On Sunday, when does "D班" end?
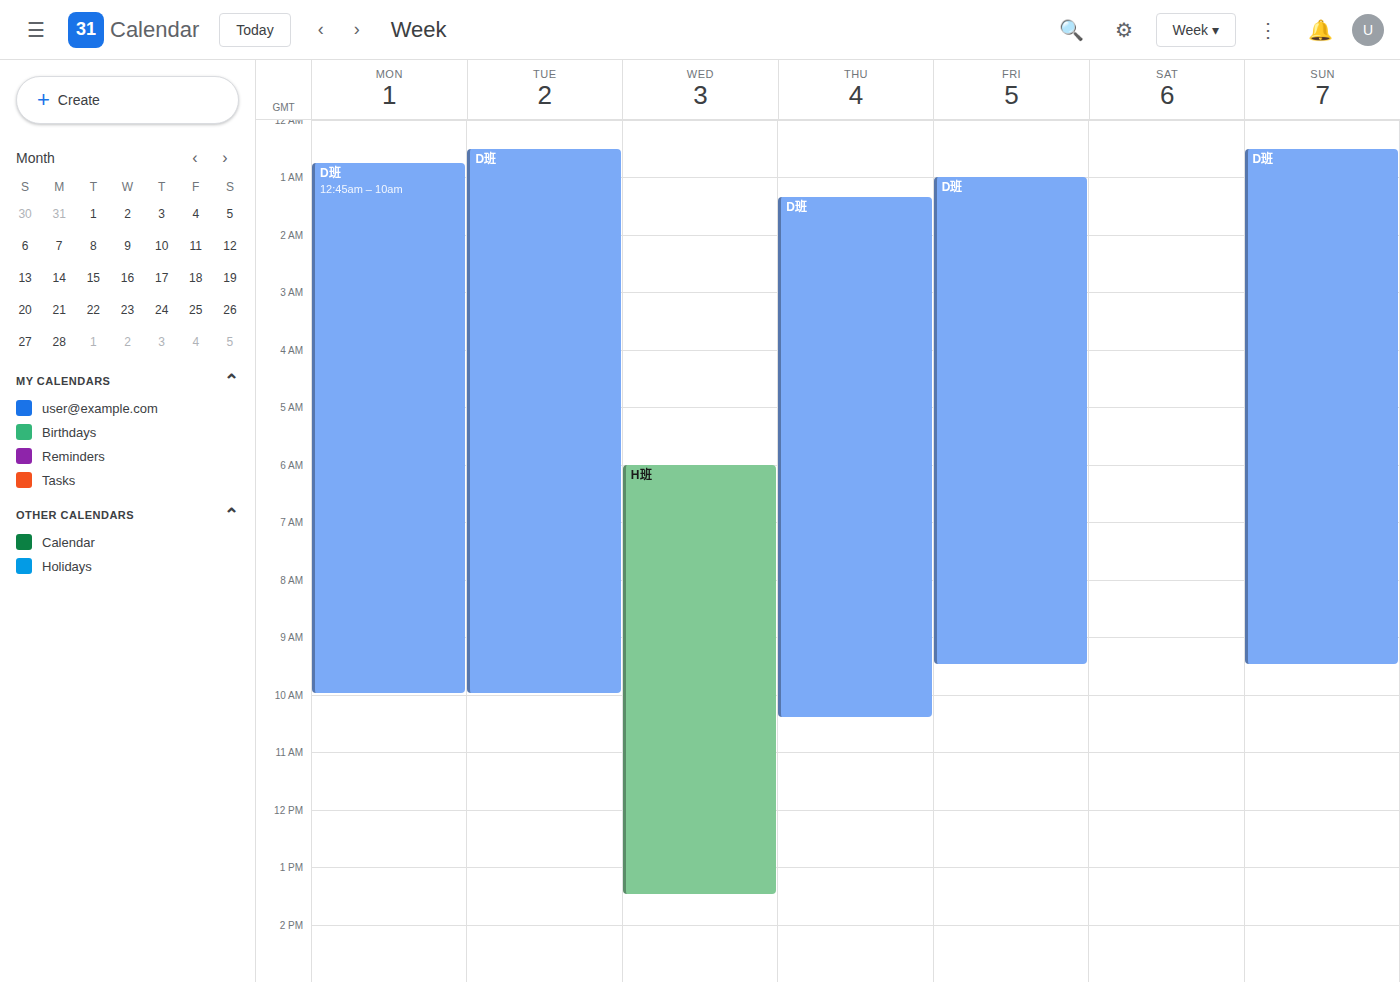
9:30 AM